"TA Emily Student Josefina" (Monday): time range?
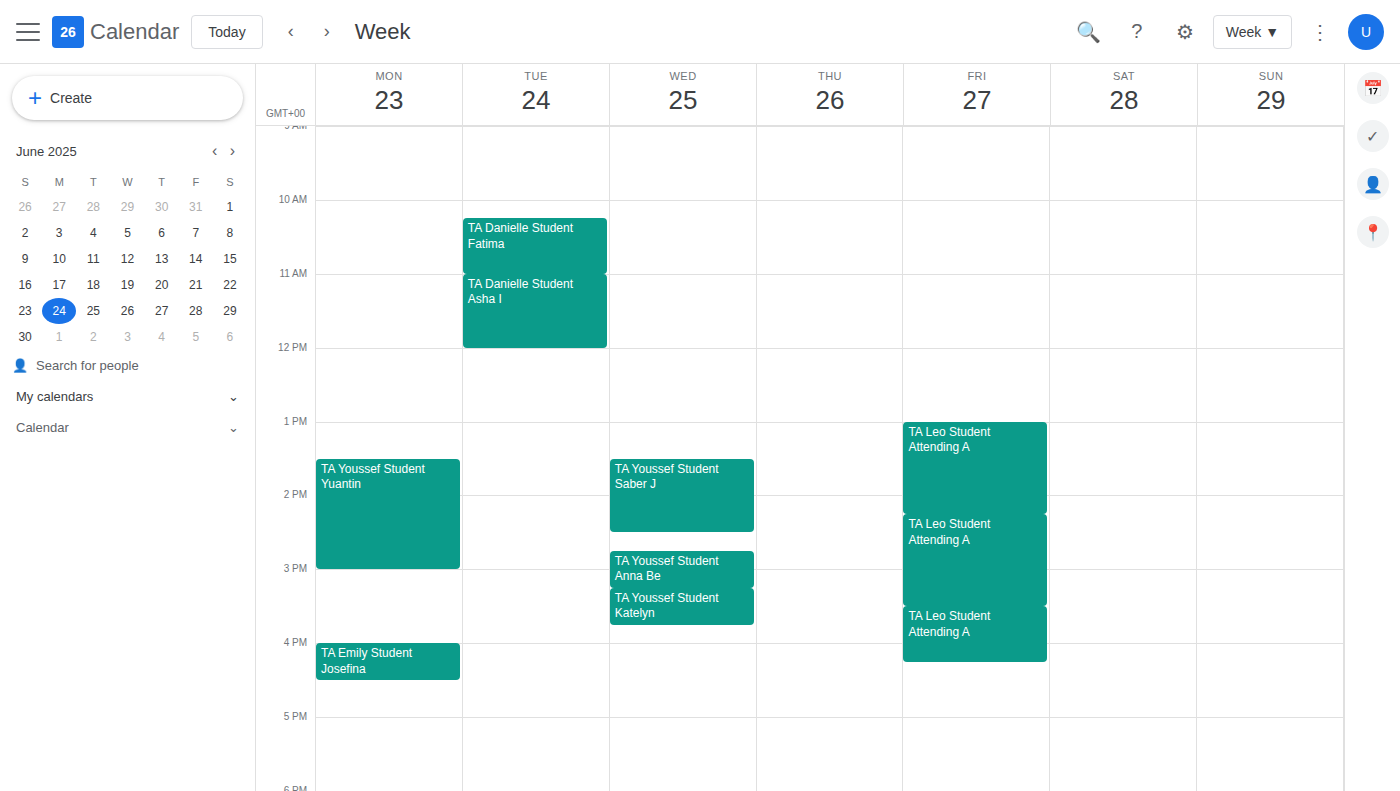
4:00 PM to 4:30 PM